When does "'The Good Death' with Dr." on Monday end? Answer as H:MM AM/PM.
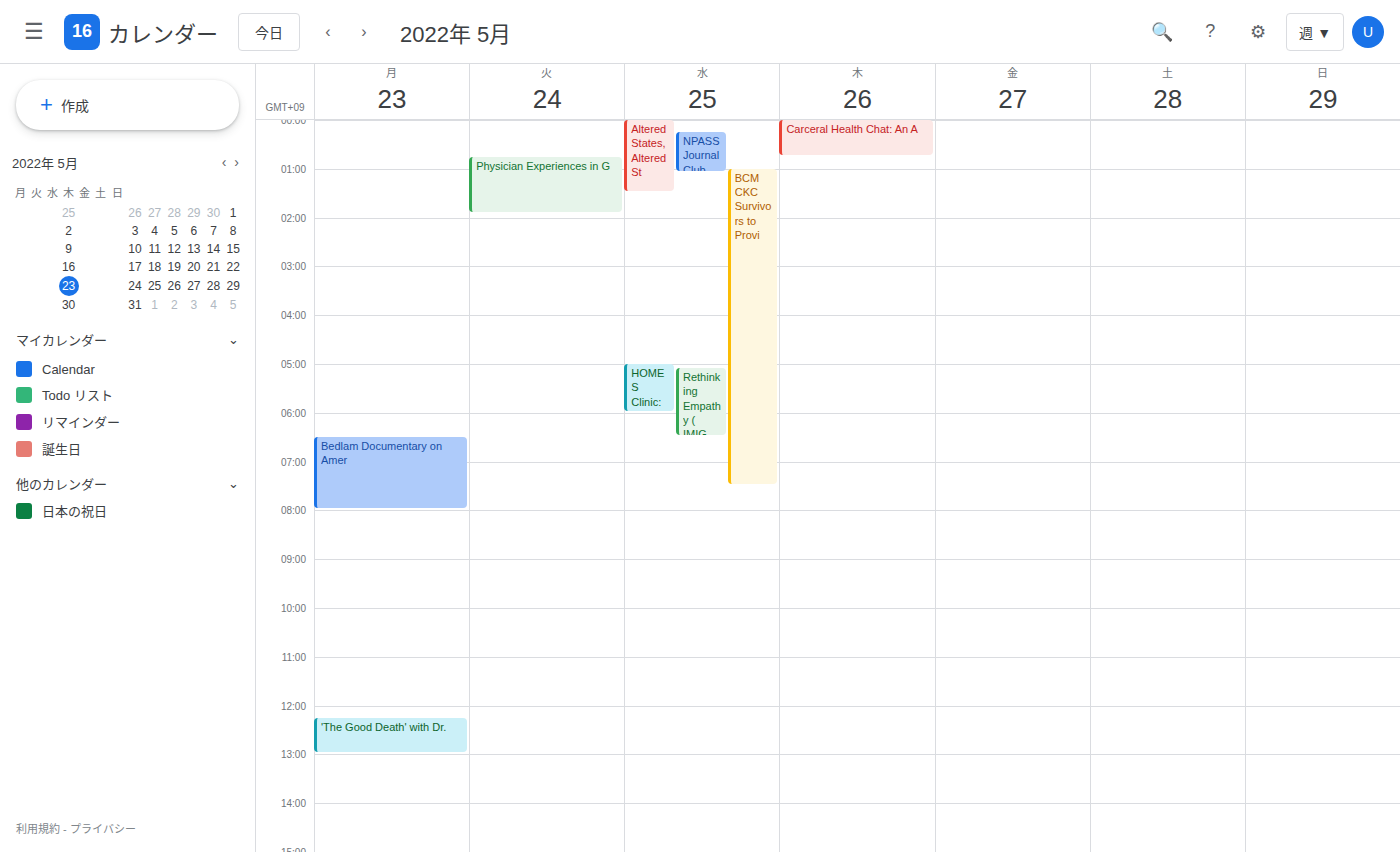
1:00 PM